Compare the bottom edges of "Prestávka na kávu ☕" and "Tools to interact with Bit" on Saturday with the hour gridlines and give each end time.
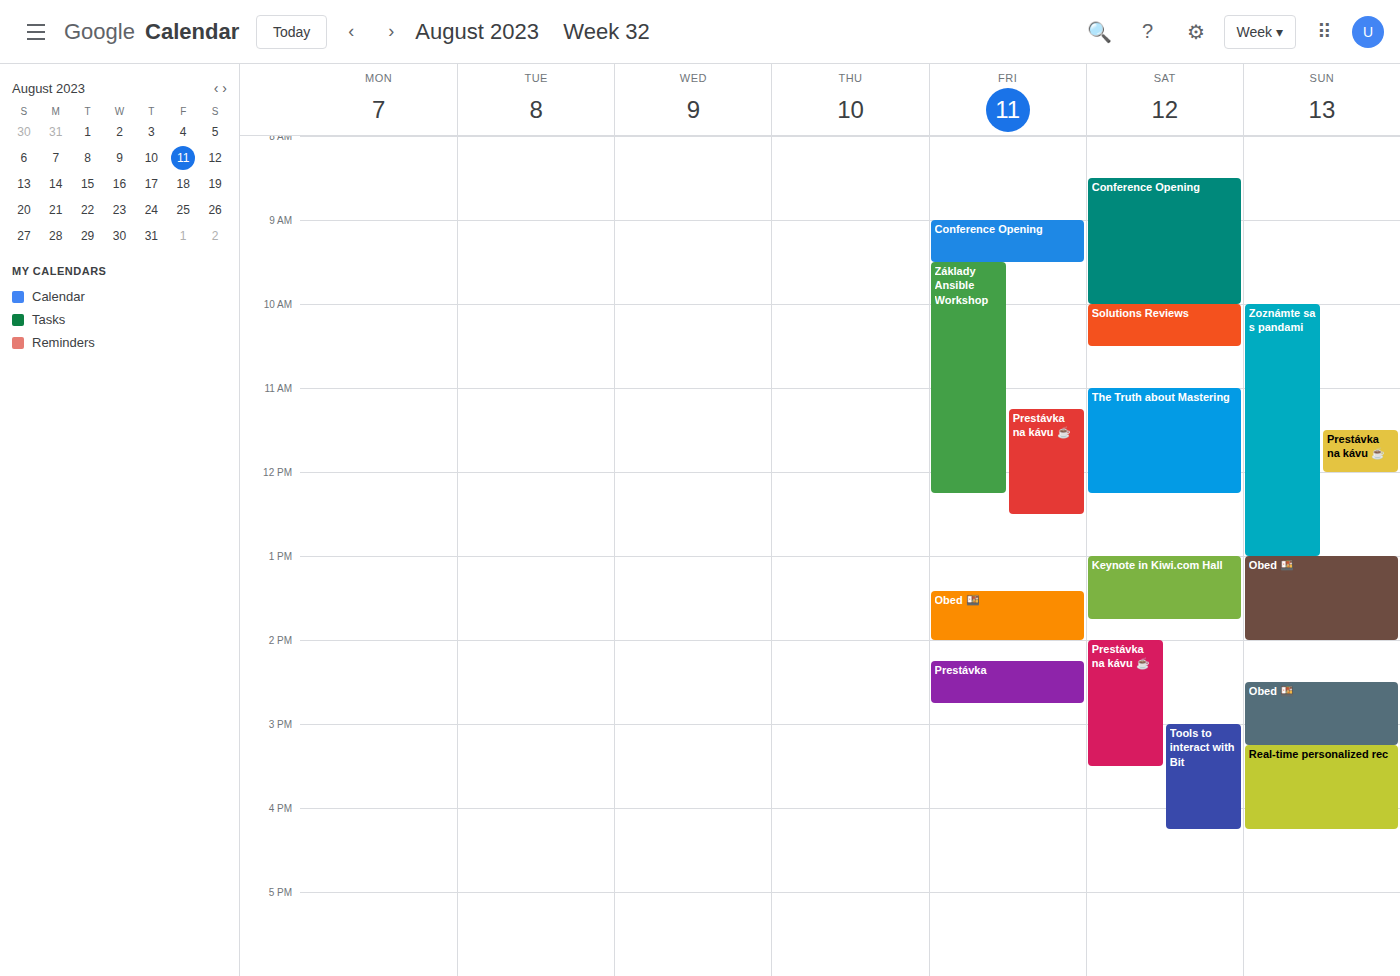
"Prestávka na kávu ☕": 3:30 PM, halfway between the 3 PM and 4 PM lines. "Tools to interact with Bit": 4:15 PM, neither: a quarter of the way from the 4 PM line to the 5 PM line.